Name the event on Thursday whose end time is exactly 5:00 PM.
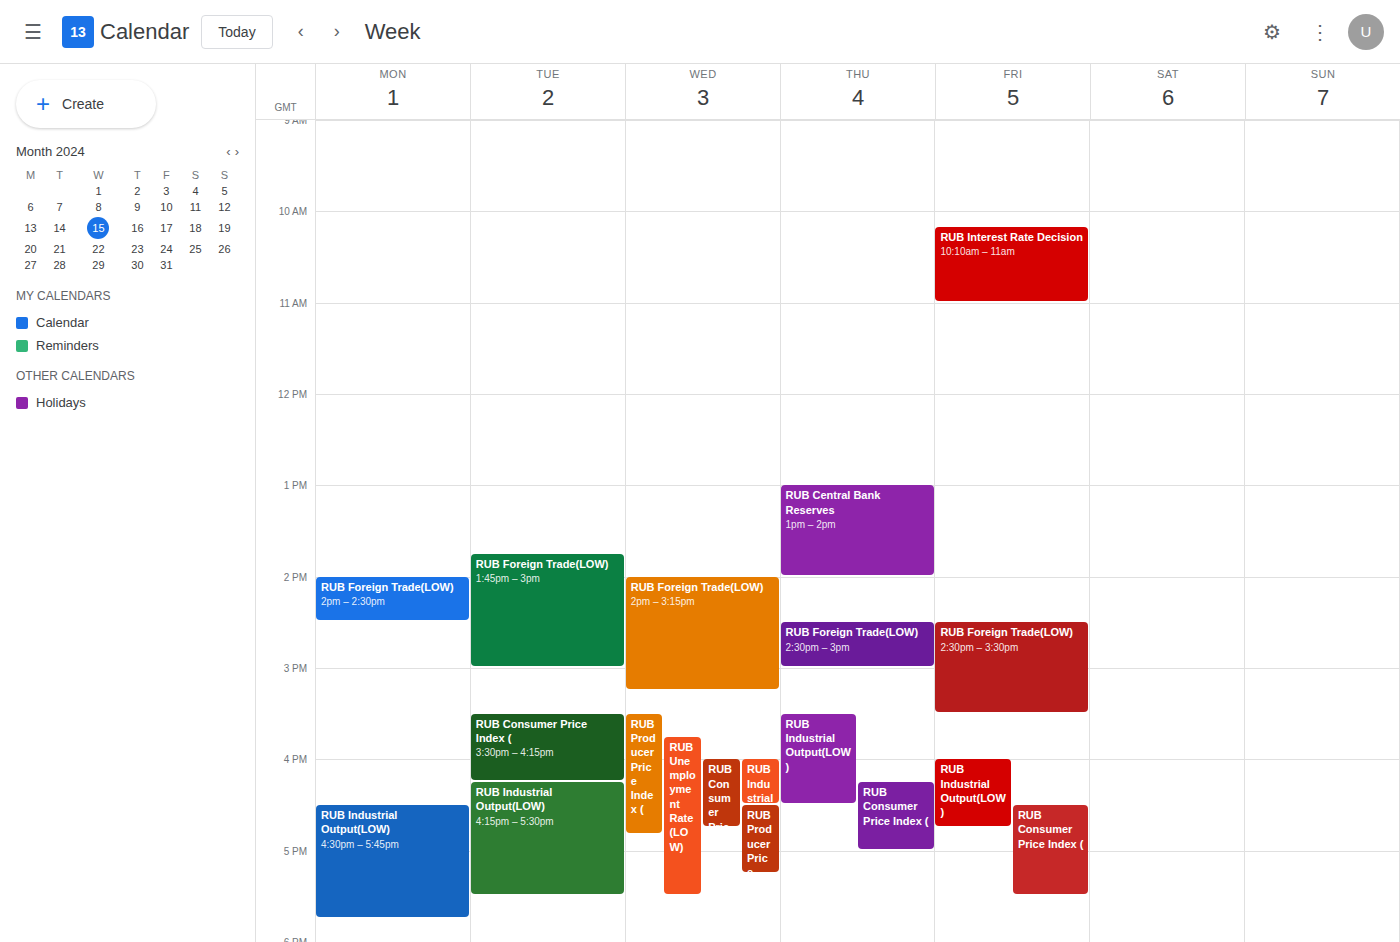
"RUB Consumer Price Index ("